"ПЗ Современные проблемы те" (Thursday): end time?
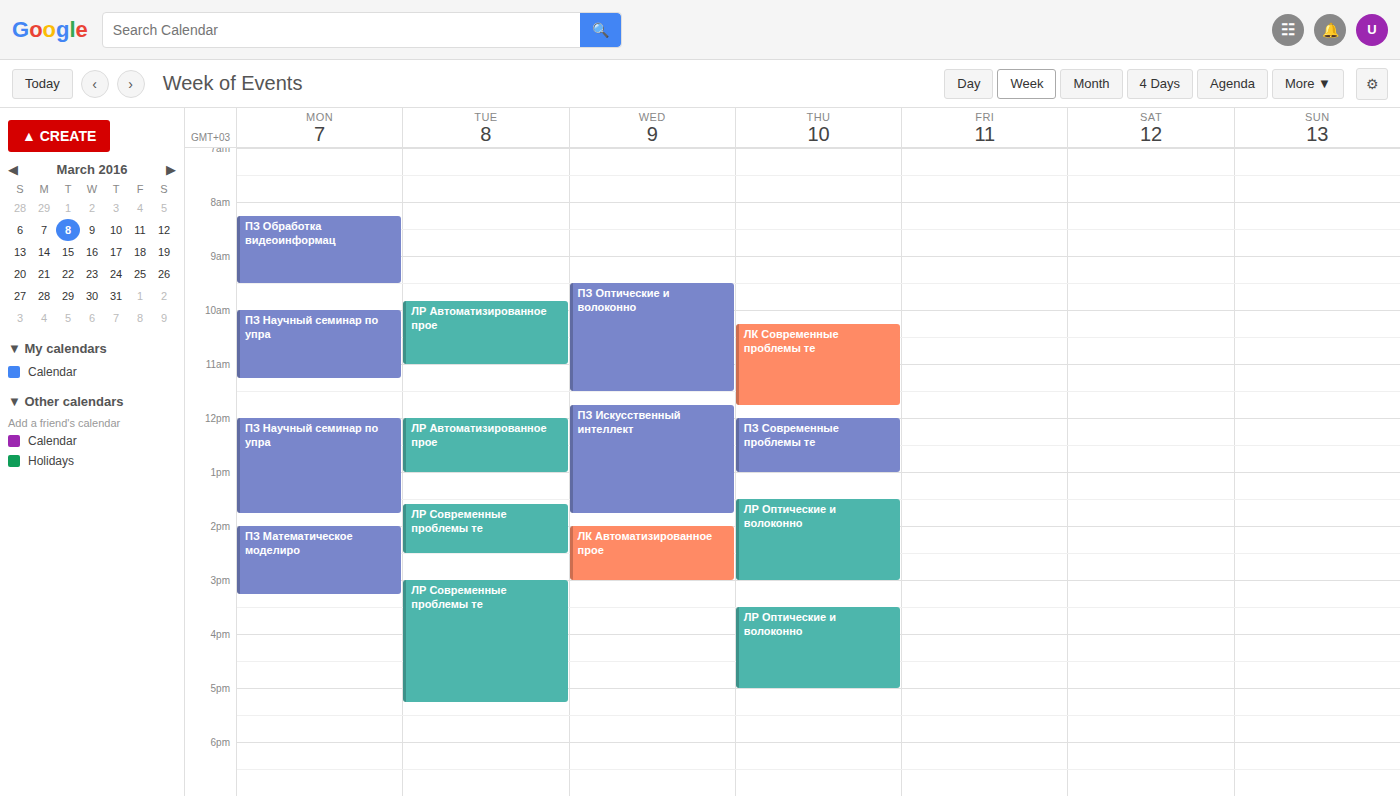
1:00 PM